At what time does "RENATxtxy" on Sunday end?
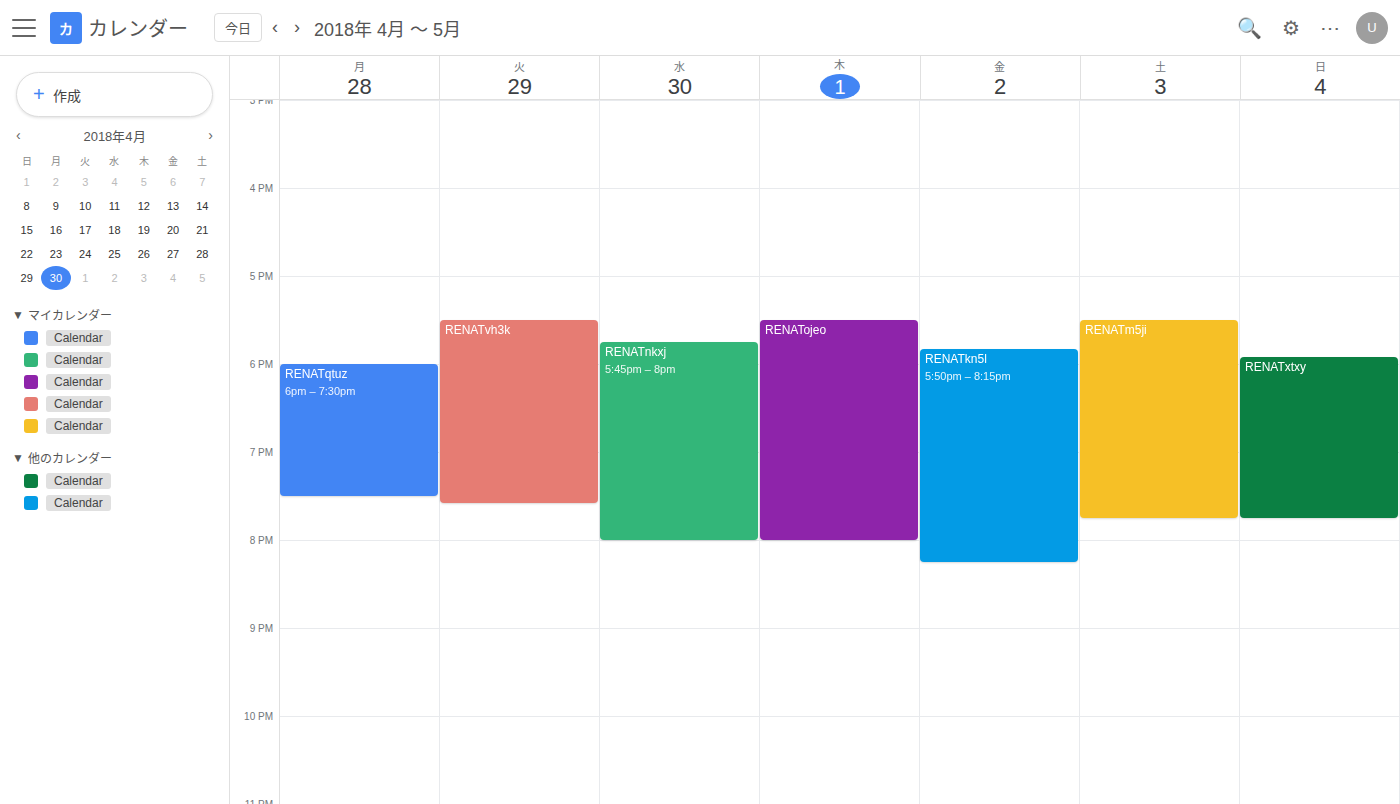
7:45 PM